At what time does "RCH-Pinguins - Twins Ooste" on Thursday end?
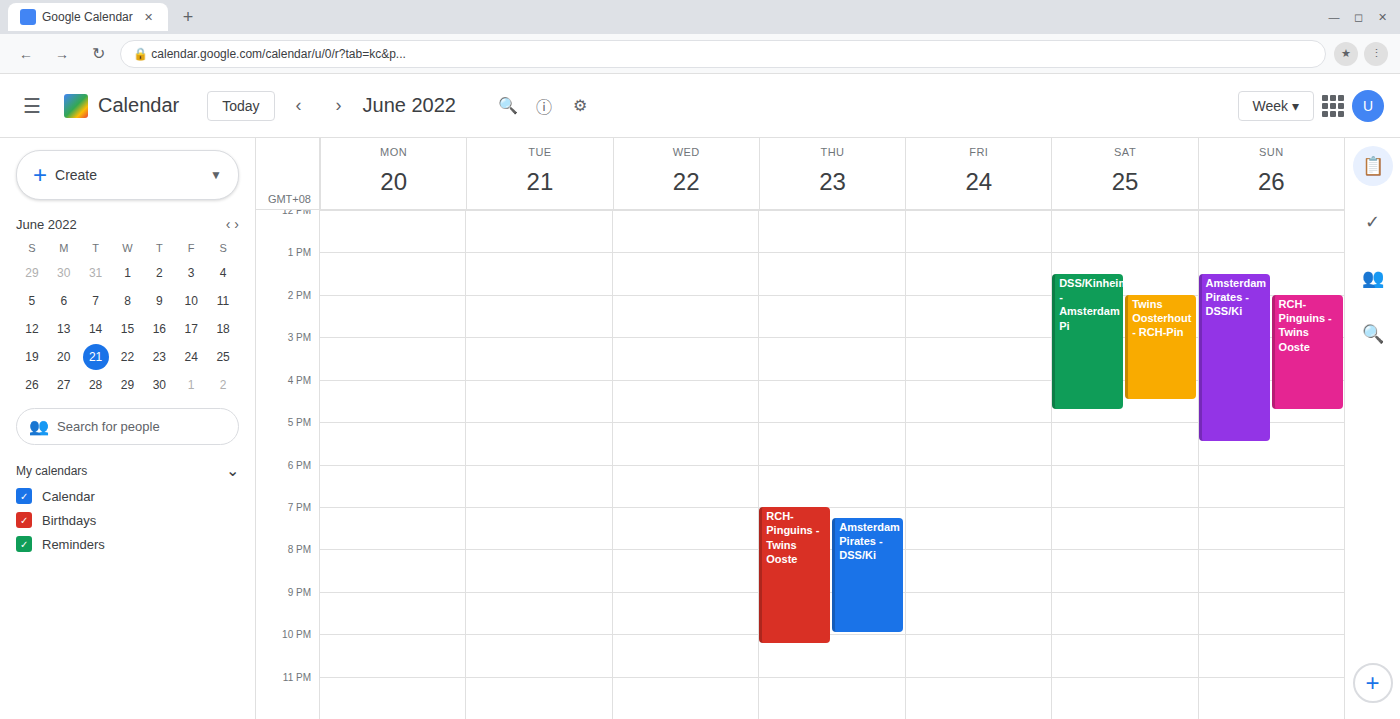
10:15 PM